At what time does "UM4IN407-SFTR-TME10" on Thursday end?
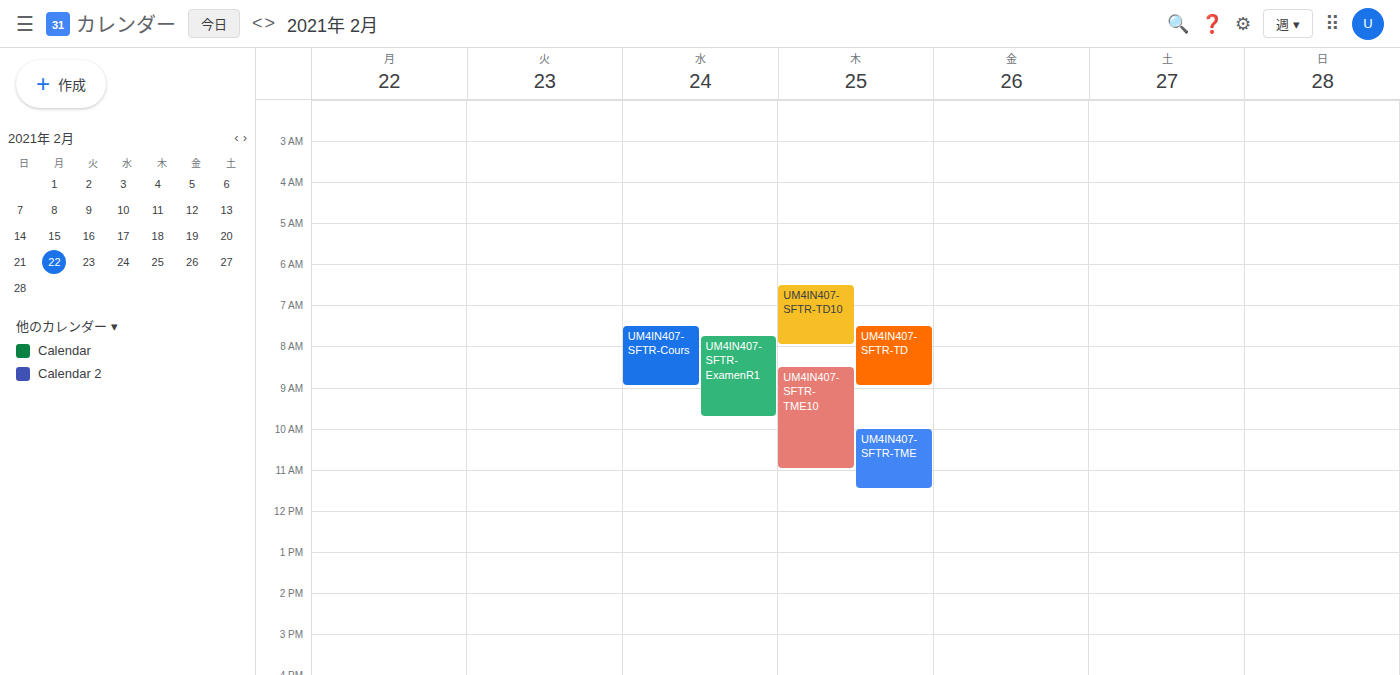
11:00 AM